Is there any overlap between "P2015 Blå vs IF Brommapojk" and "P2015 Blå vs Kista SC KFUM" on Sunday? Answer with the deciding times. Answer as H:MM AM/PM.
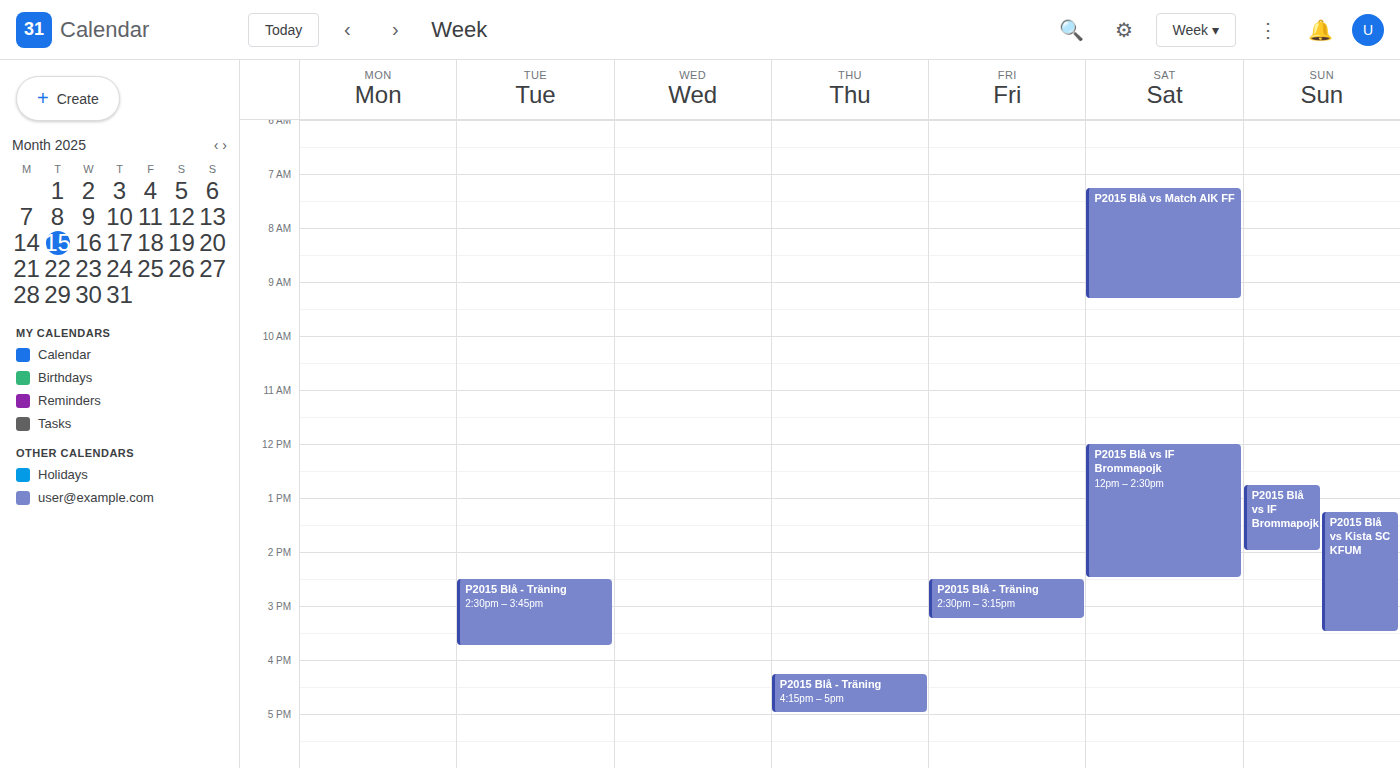
"P2015 Blå vs Kista SC KFUM" starts at 1:15 PM, before "P2015 Blå vs IF Brommapojk" ends at 2:00 PM -- they overlap.